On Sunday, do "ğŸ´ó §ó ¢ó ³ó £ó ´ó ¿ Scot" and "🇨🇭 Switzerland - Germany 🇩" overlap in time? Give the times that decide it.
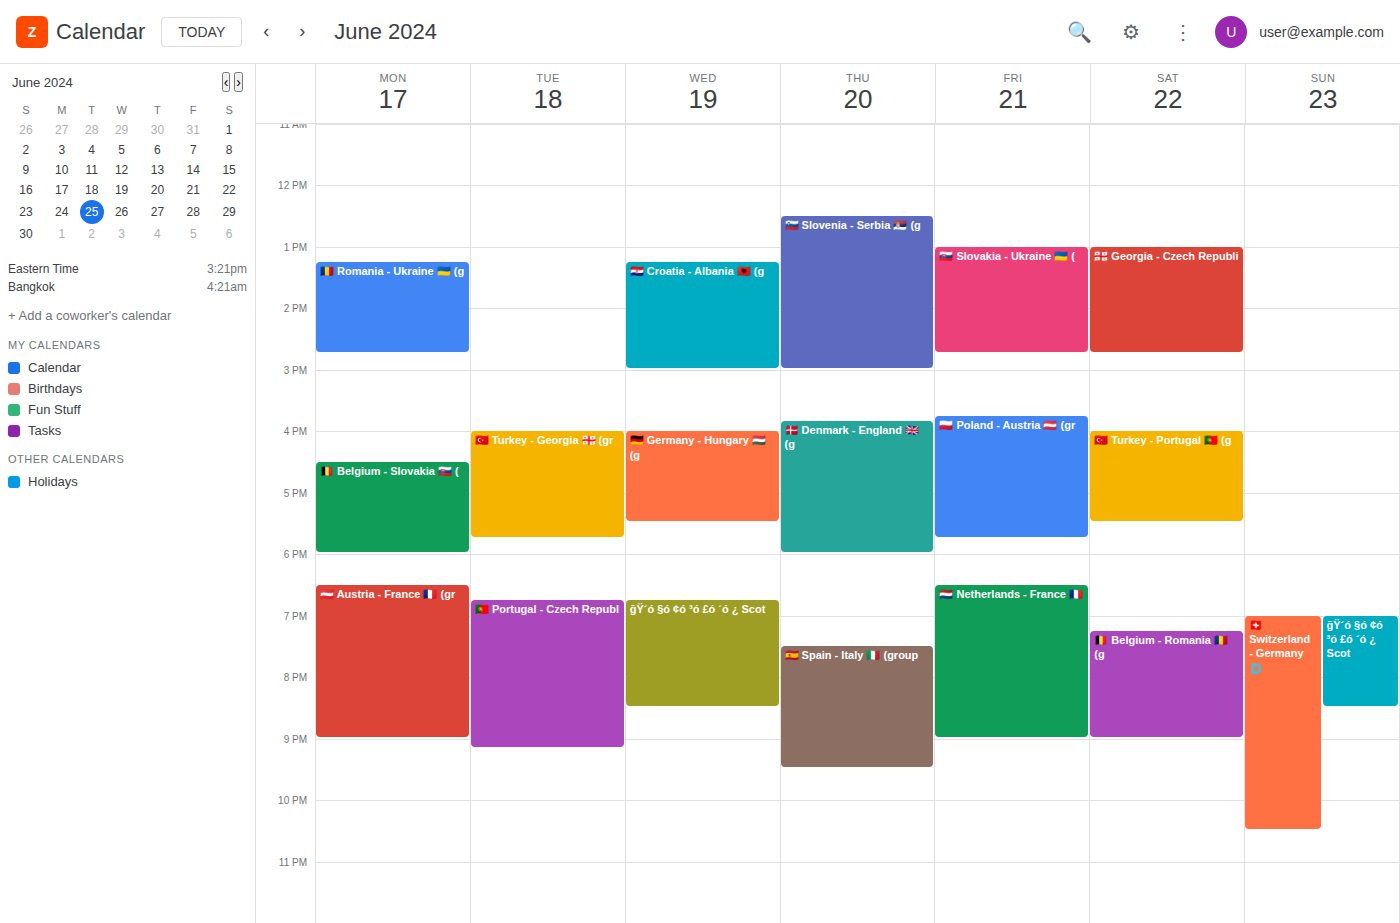
"ğŸ´ó §ó ¢ó ³ó £ó ´ó ¿ Scot" runs 7:00 PM to 8:30 PM, inside "🇨🇭 Switzerland - Germany 🇩" -- they overlap.